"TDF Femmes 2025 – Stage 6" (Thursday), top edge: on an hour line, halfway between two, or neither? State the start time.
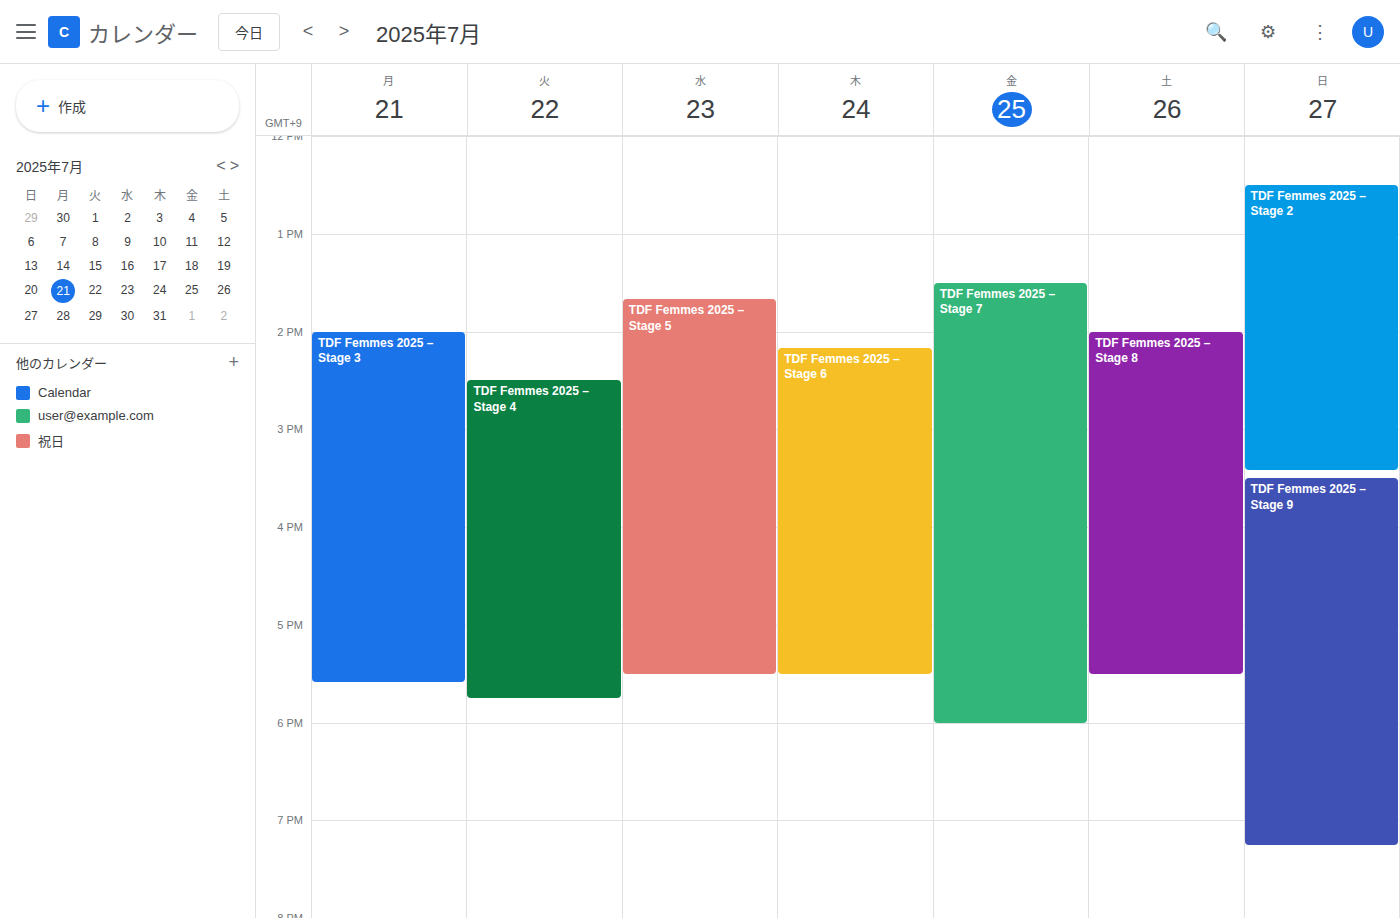
2:10 PM -- neither: 10 minutes below the 2 PM line and 50 minutes above the 3 PM line.